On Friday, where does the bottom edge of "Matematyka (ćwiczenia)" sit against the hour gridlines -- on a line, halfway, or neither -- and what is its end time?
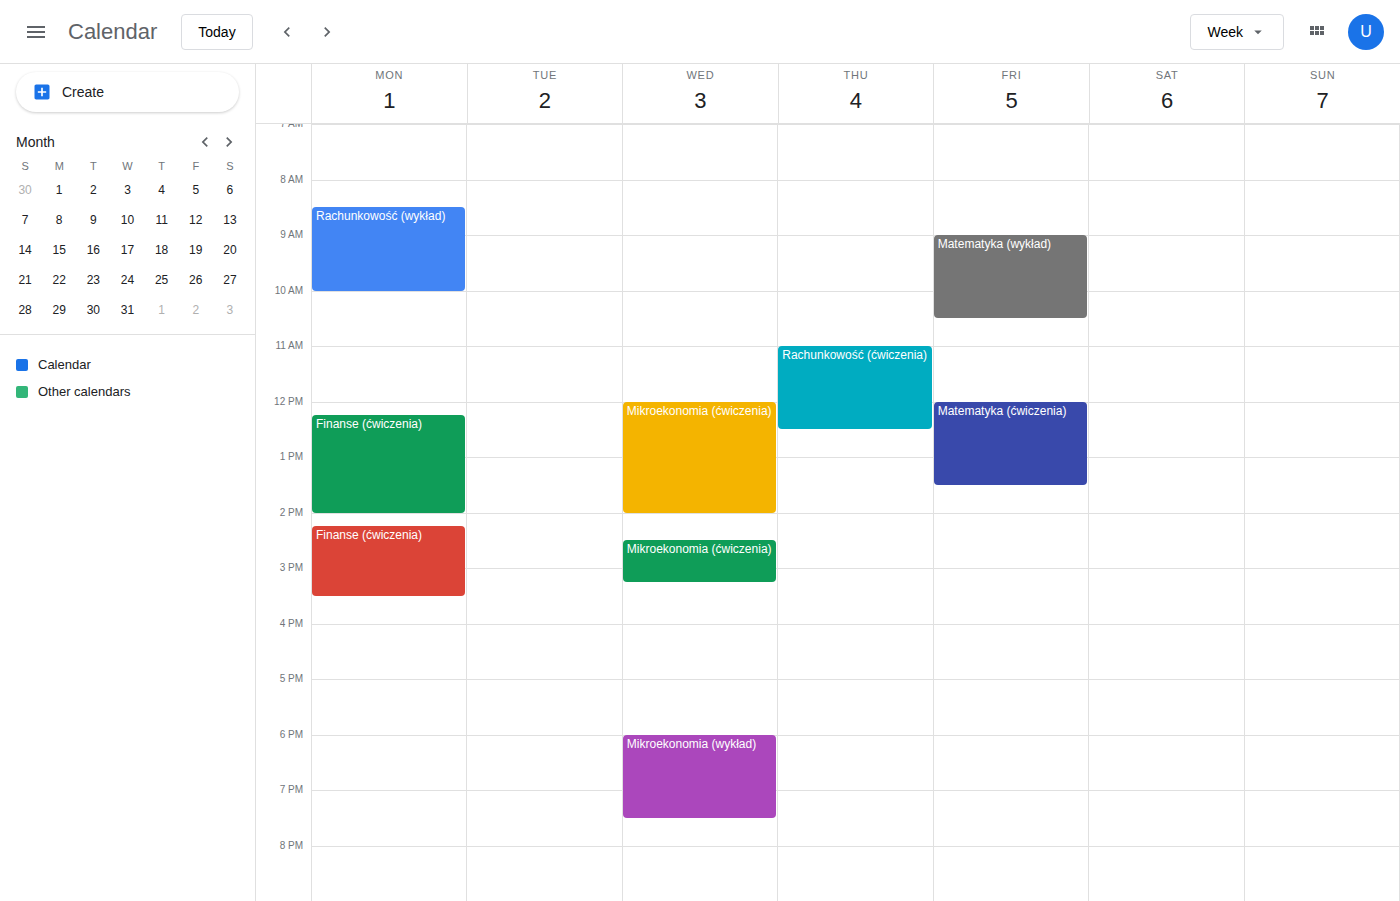
13:30 -- halfway between the 13:00 and 14:00 lines.